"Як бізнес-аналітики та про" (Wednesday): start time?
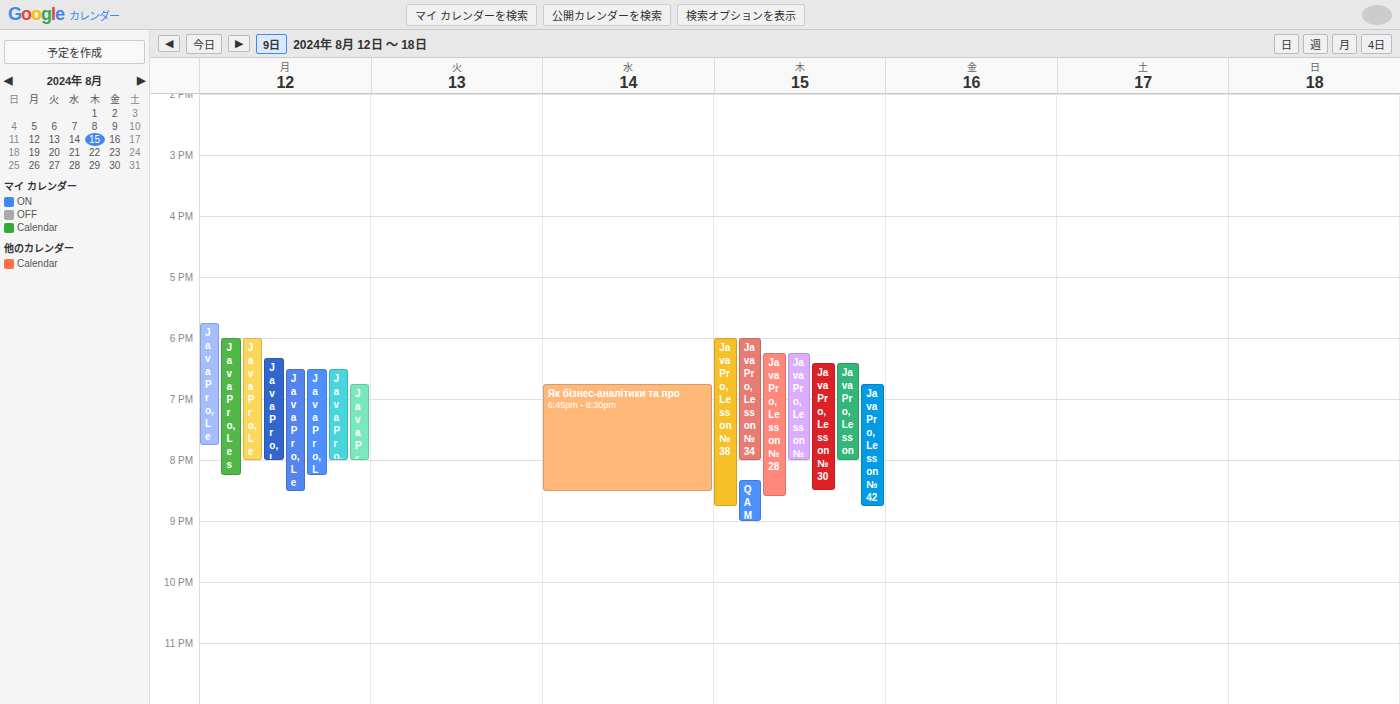
6:45 PM